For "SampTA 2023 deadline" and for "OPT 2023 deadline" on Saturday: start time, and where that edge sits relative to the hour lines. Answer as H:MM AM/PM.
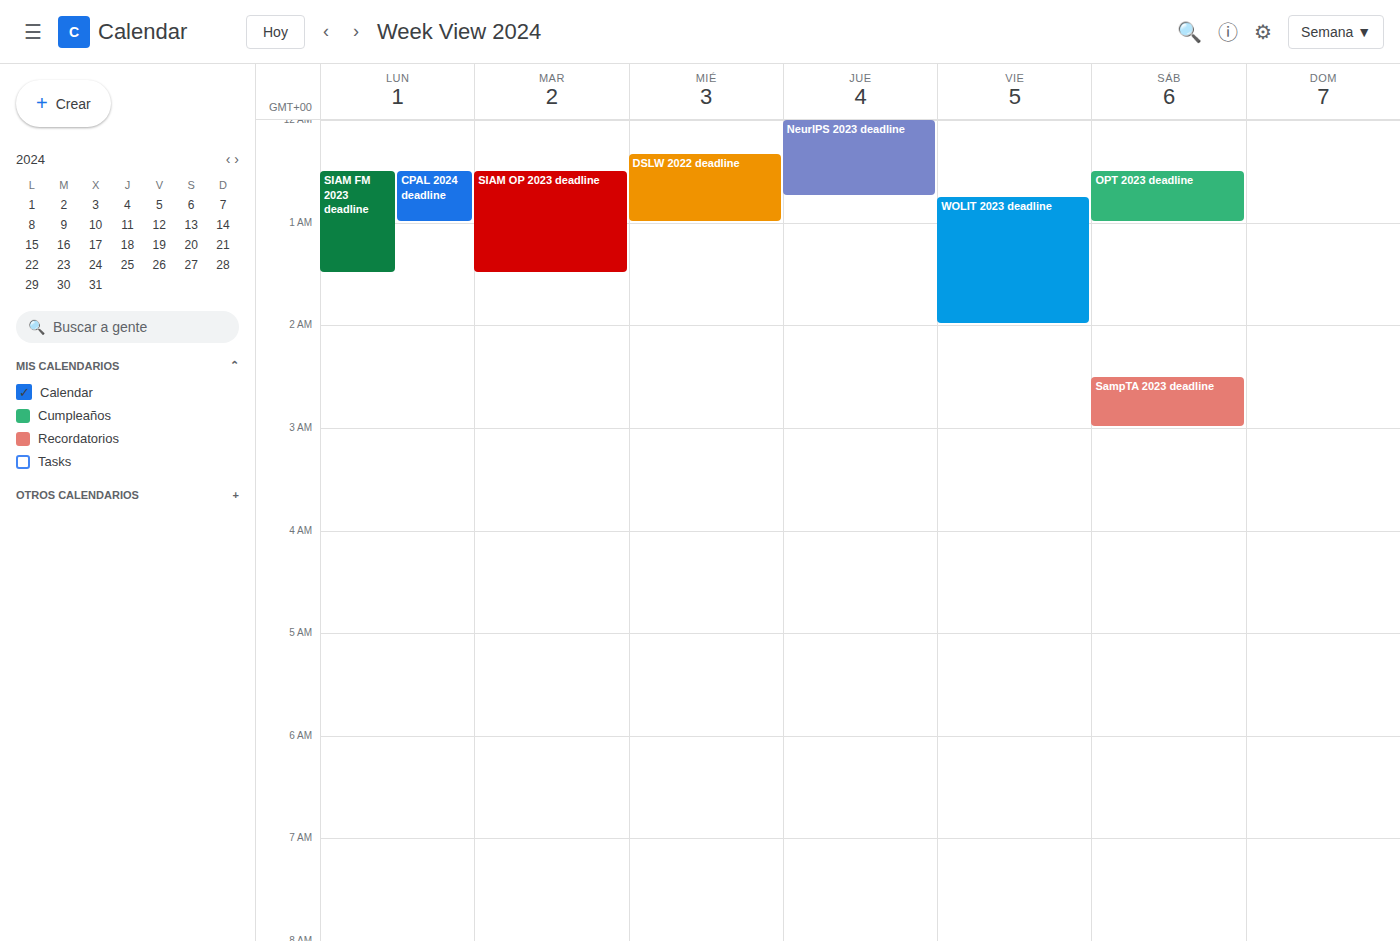
"SampTA 2023 deadline": 2:30 AM, halfway between the 2 AM and 3 AM lines. "OPT 2023 deadline": 12:30 AM, halfway between the 12 AM and 1 AM lines.